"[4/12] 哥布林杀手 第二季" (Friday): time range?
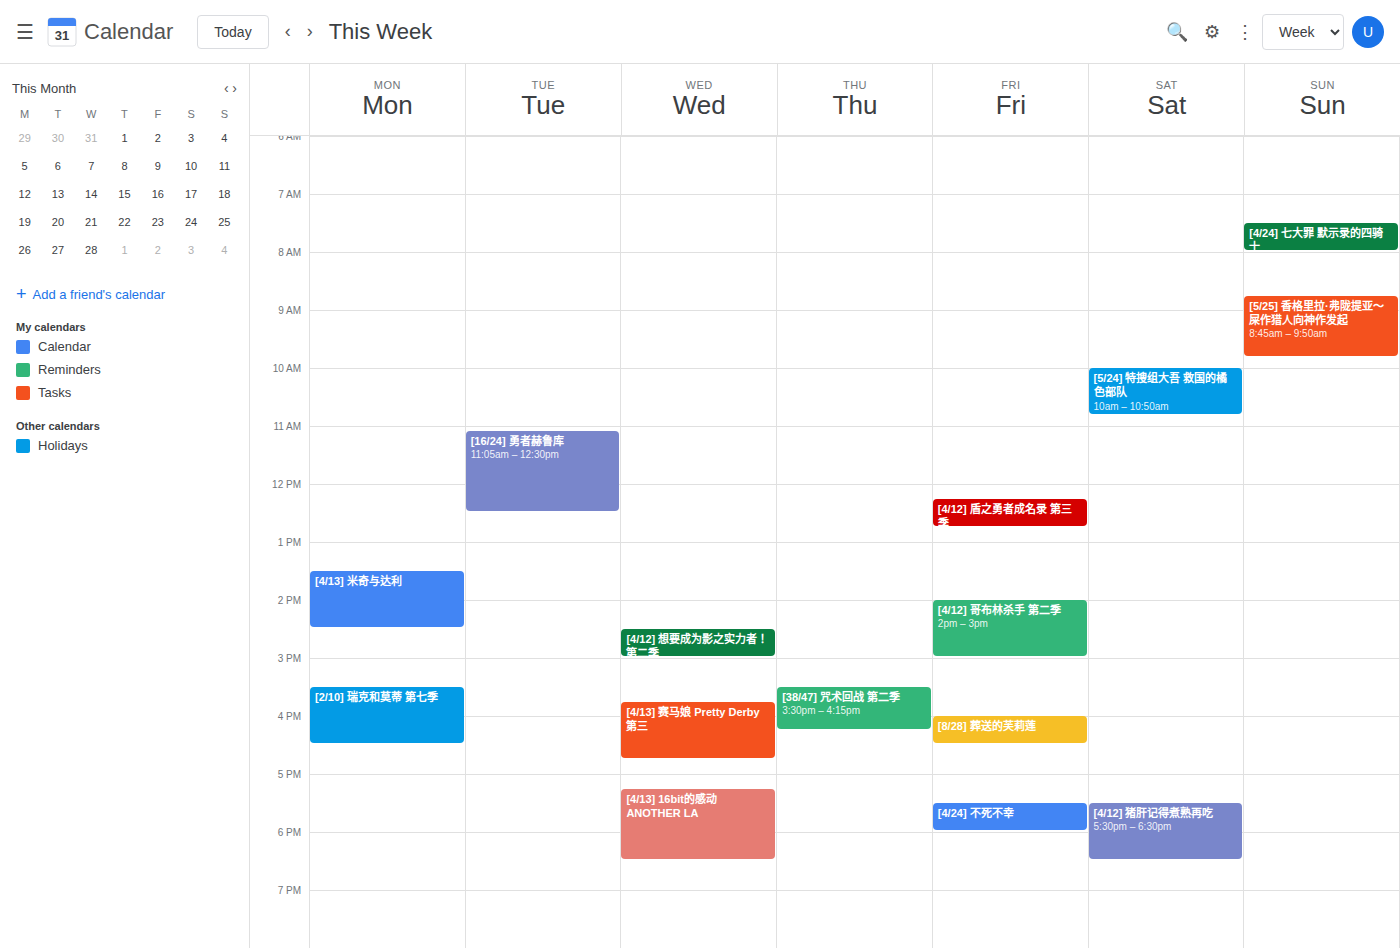
2:00 PM to 3:00 PM